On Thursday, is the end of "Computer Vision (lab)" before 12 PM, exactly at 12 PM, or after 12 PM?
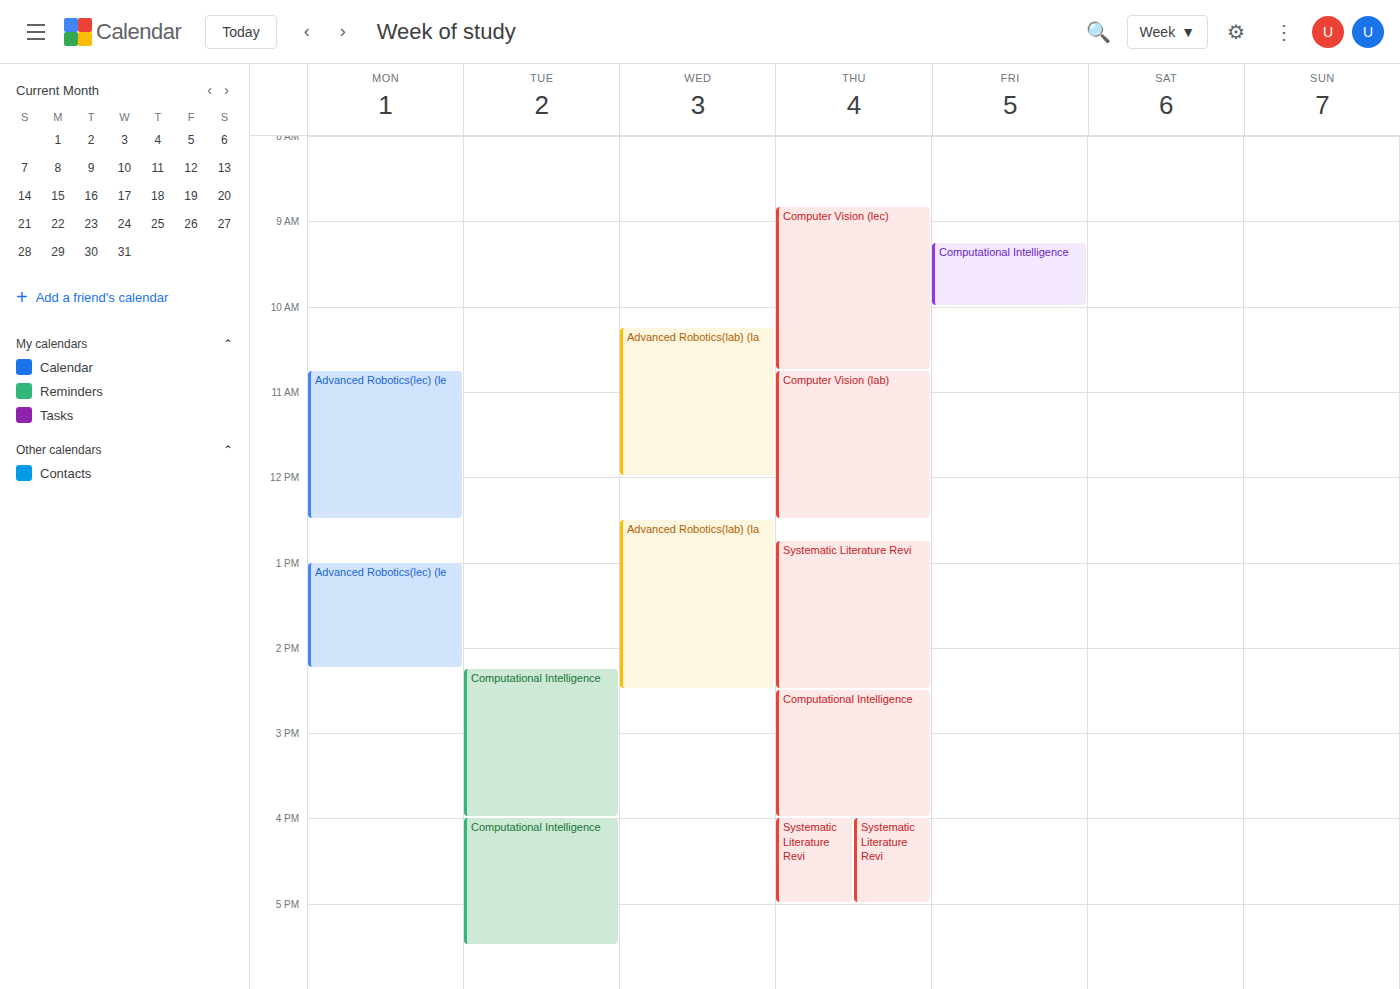
12:30 PM -- after 12 PM, 30 minutes below the 12 PM line.